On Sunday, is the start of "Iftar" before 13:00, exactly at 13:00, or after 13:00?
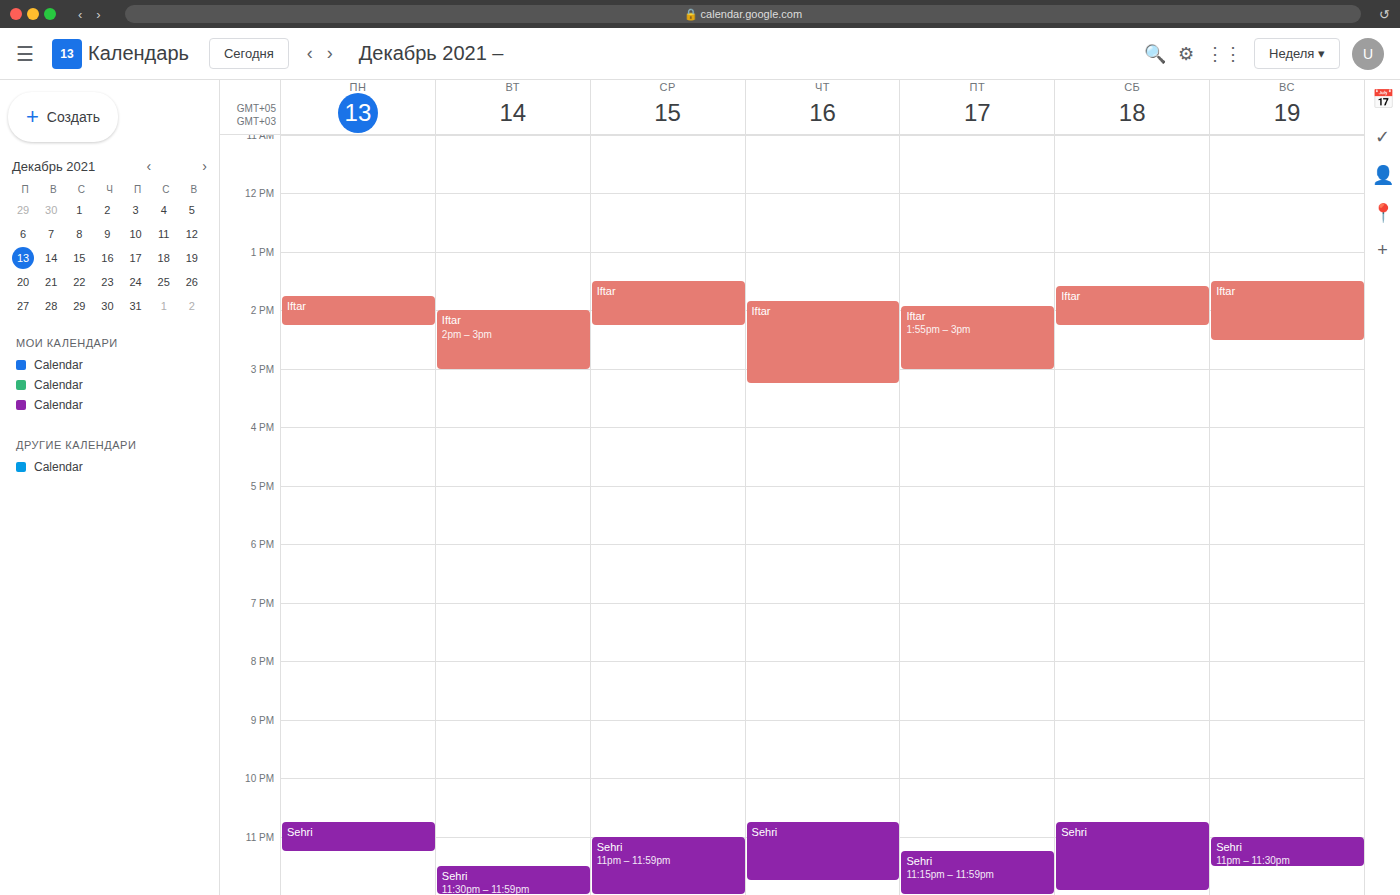
13:30 -- after 13:00, 30 minutes below the 13:00 line.